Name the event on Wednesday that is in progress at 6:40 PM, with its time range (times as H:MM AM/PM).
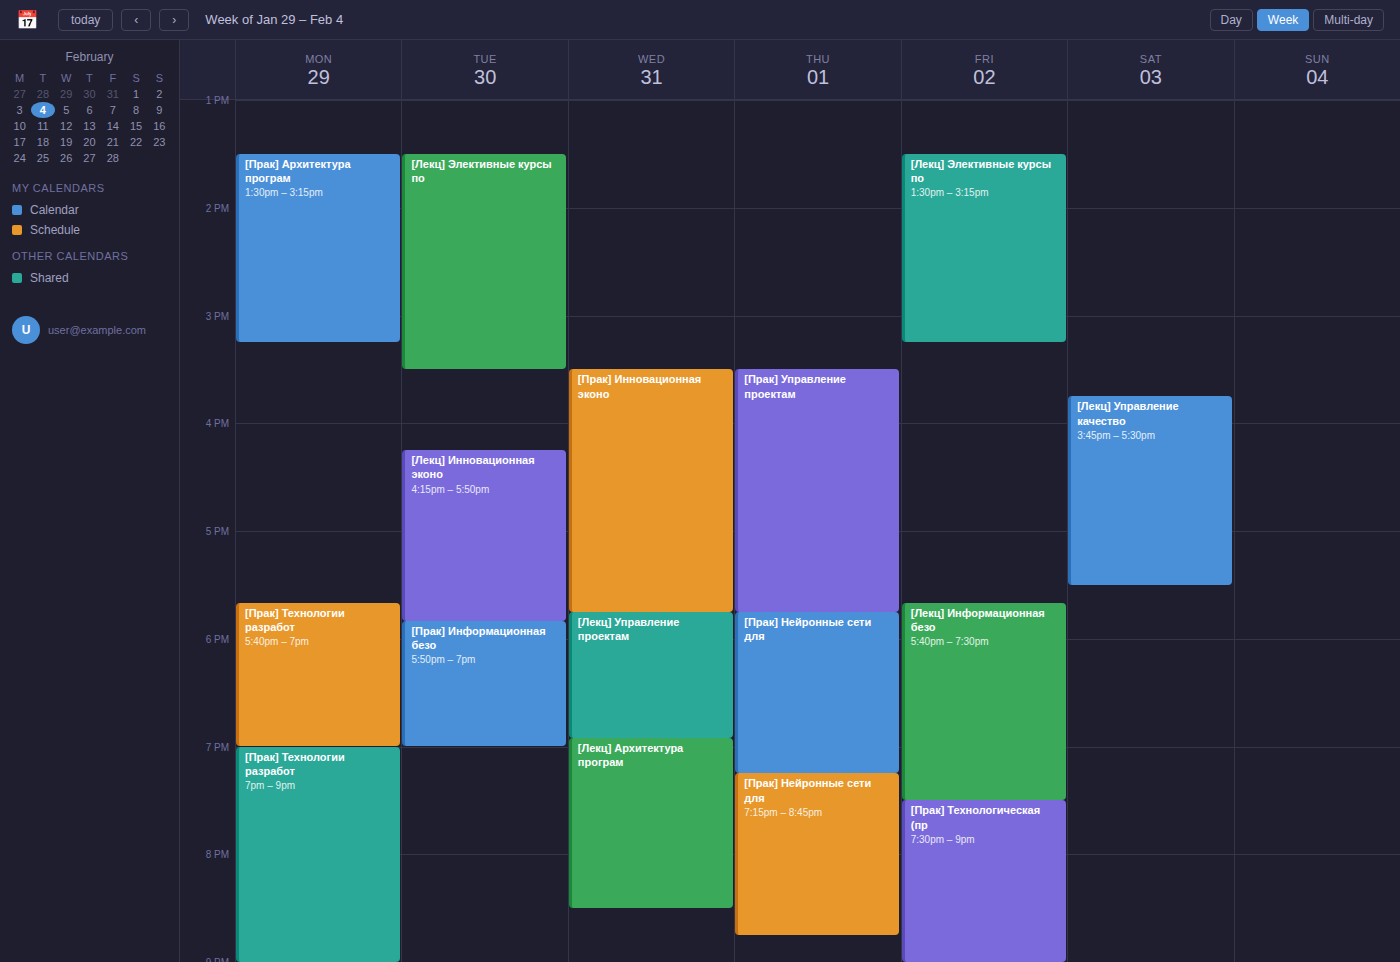
"[Лекц] Управление проектам", 5:45 PM to 6:55 PM